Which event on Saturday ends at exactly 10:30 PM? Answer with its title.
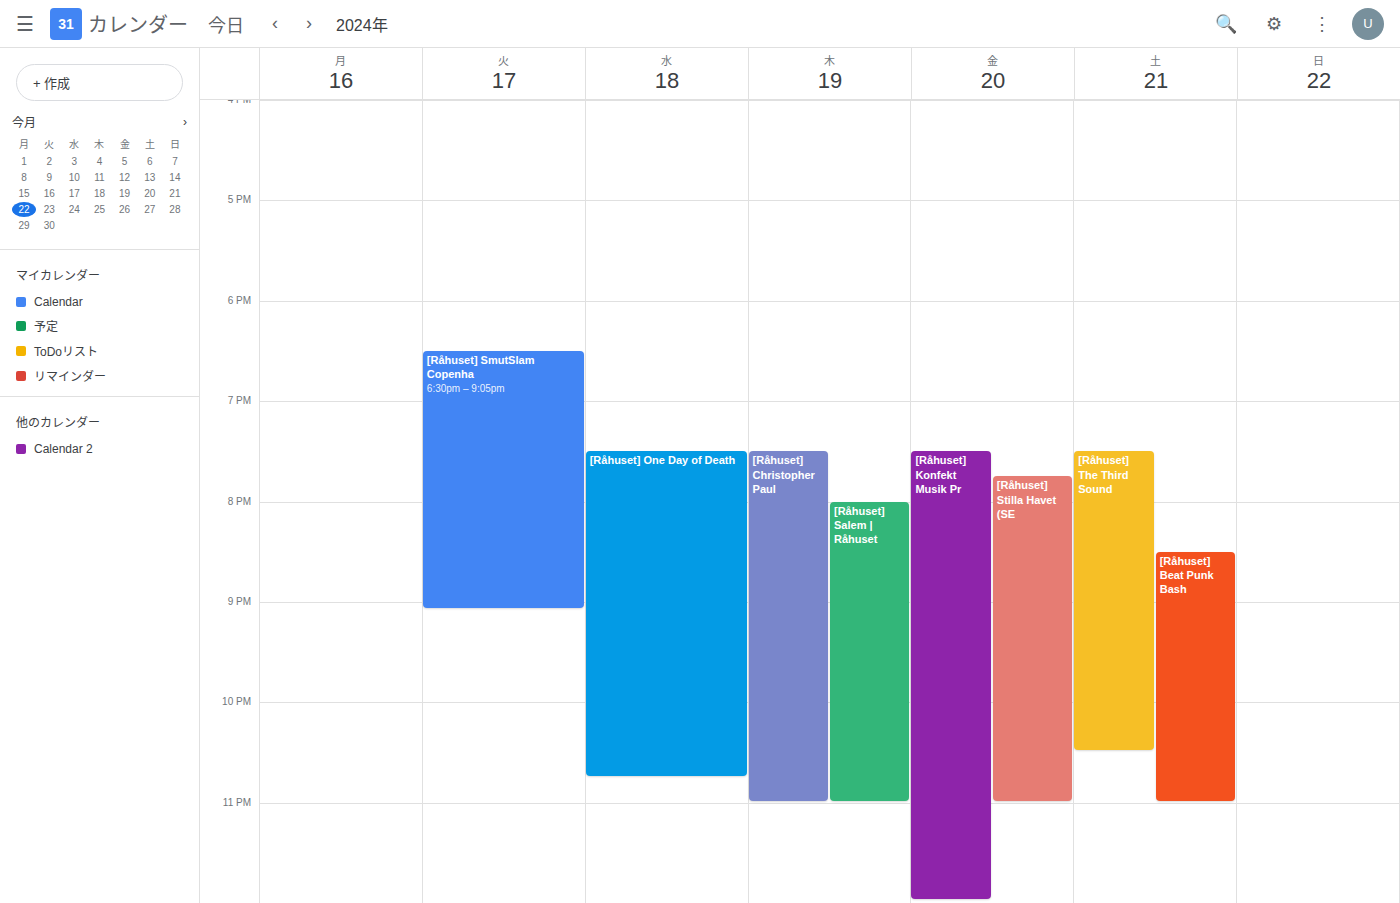
"[Råhuset] The Third Sound"